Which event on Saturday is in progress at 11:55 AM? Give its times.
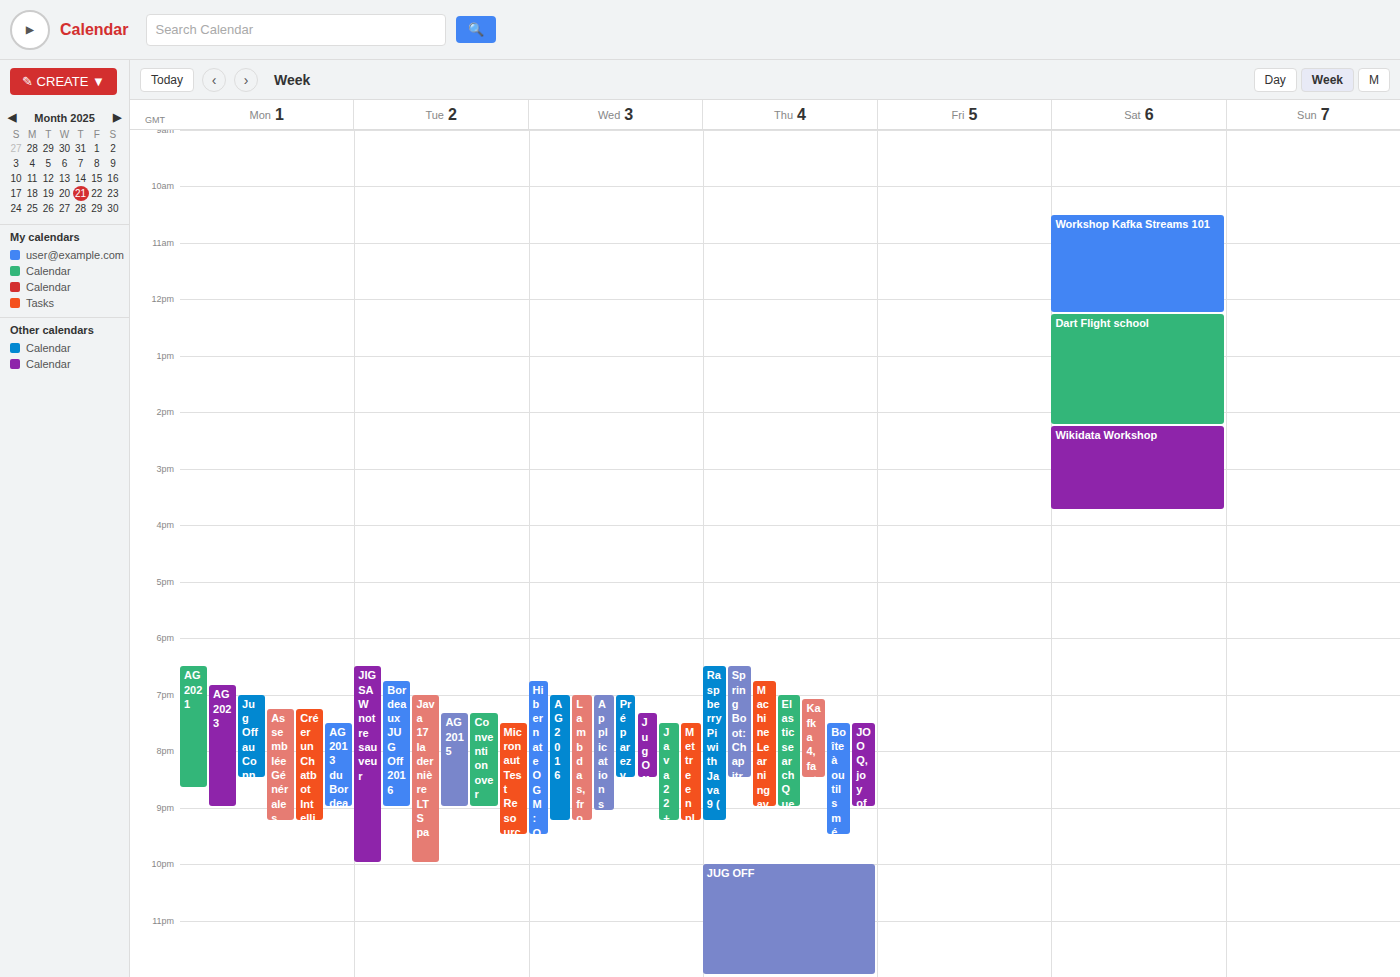
"Workshop Kafka Streams 101", 10:30 AM to 12:15 PM